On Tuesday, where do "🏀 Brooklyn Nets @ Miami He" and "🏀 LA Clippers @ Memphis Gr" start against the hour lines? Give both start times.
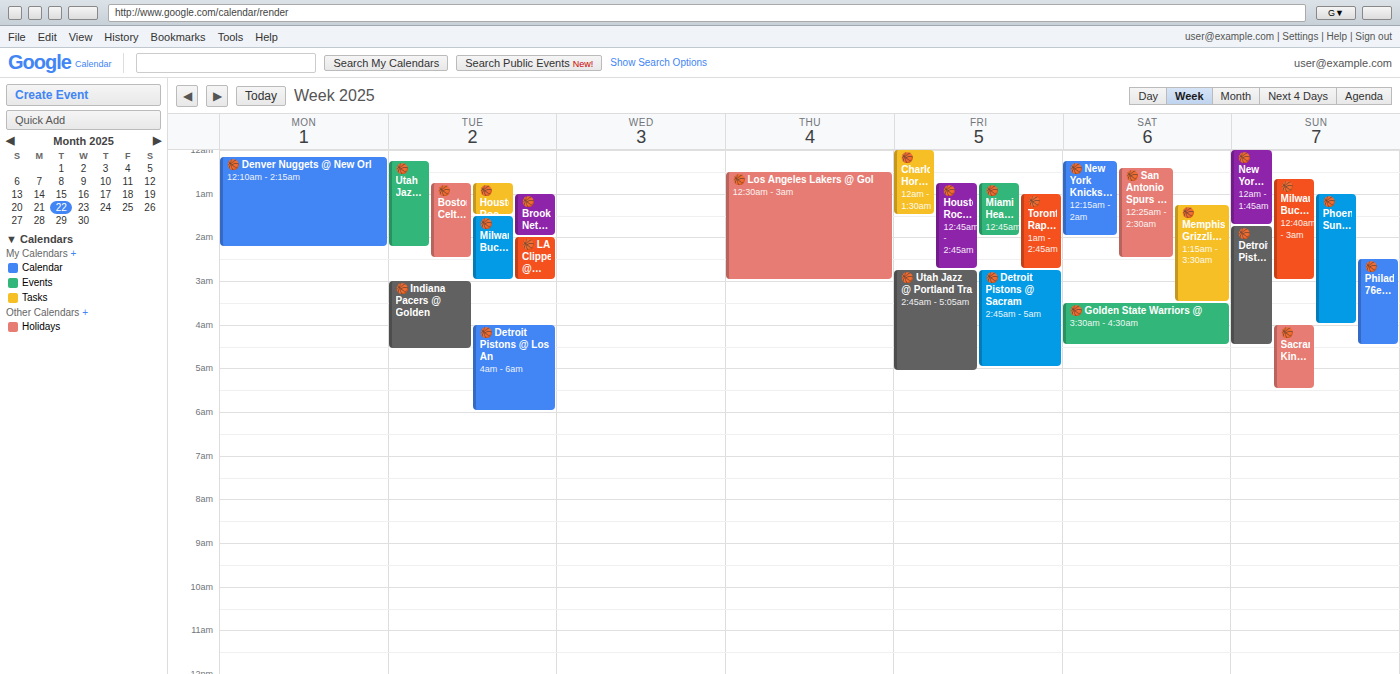
"🏀 Brooklyn Nets @ Miami He": 1:00 AM, exactly on the 1 AM line. "🏀 LA Clippers @ Memphis Gr": 2:00 AM, exactly on the 2 AM line.